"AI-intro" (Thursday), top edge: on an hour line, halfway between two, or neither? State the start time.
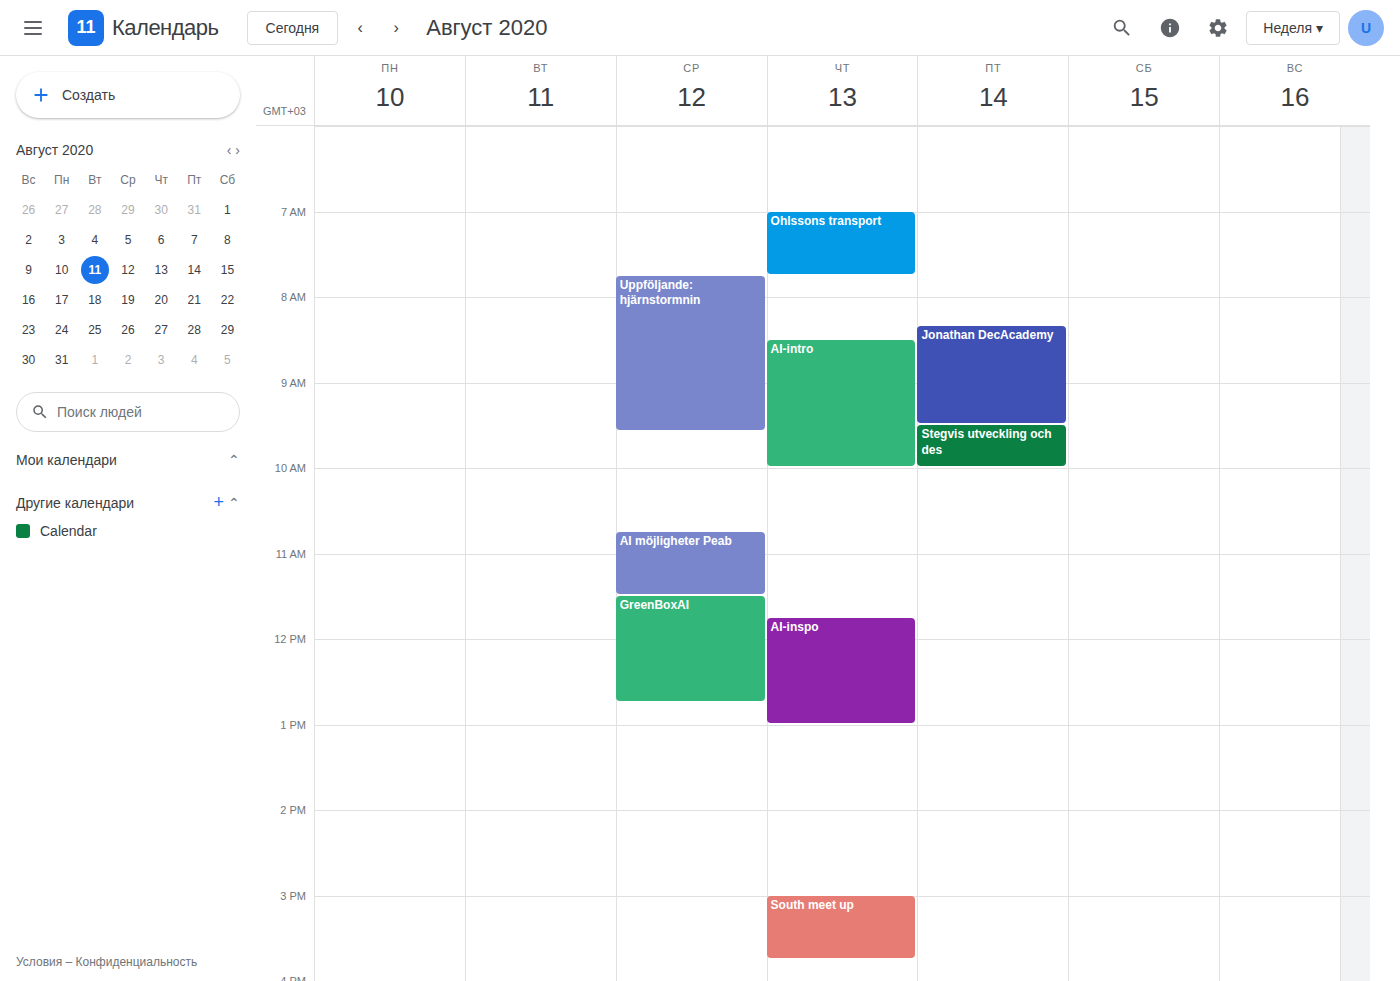
8:30 AM -- halfway between the 8 AM and 9 AM lines.